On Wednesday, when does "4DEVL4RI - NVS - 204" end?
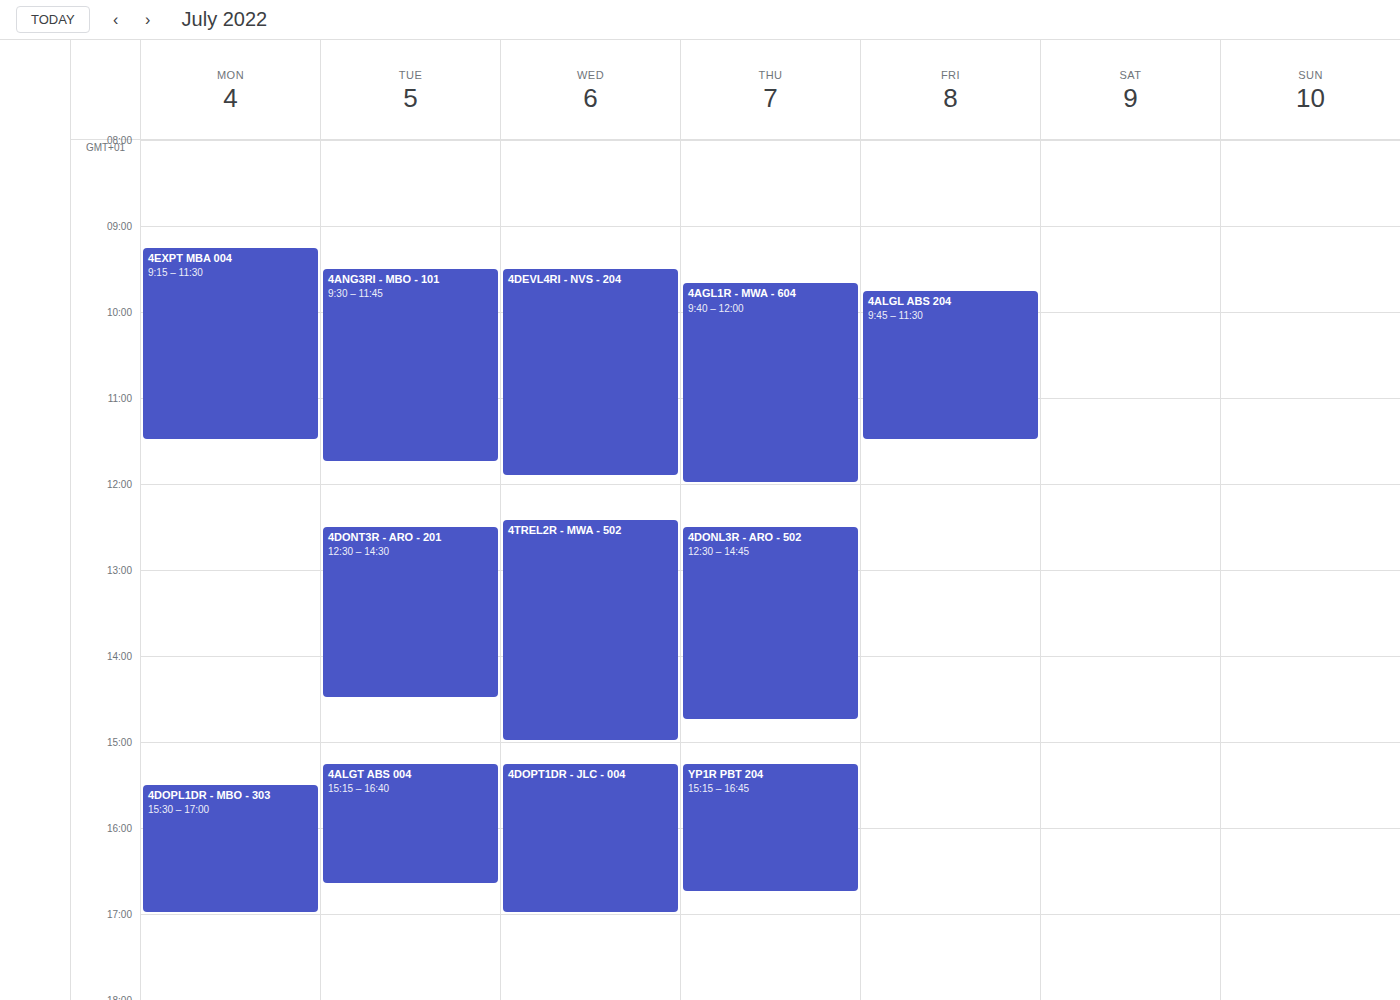
11:55